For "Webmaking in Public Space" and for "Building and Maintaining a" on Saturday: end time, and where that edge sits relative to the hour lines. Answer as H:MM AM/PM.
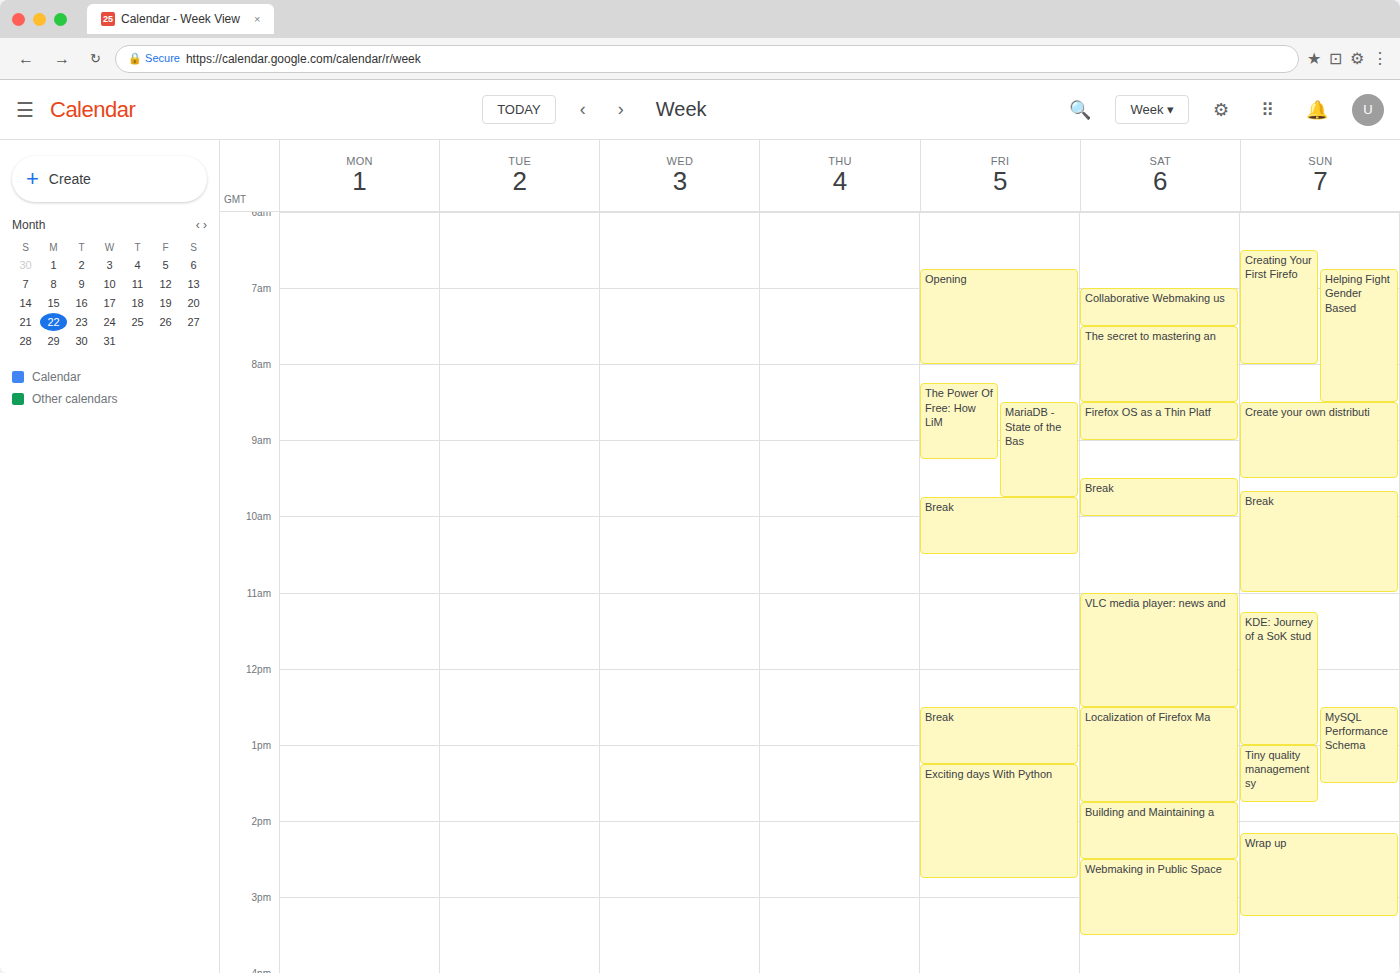
"Webmaking in Public Space": 3:30 PM, halfway between the 3 PM and 4 PM lines. "Building and Maintaining a": 2:30 PM, halfway between the 2 PM and 3 PM lines.